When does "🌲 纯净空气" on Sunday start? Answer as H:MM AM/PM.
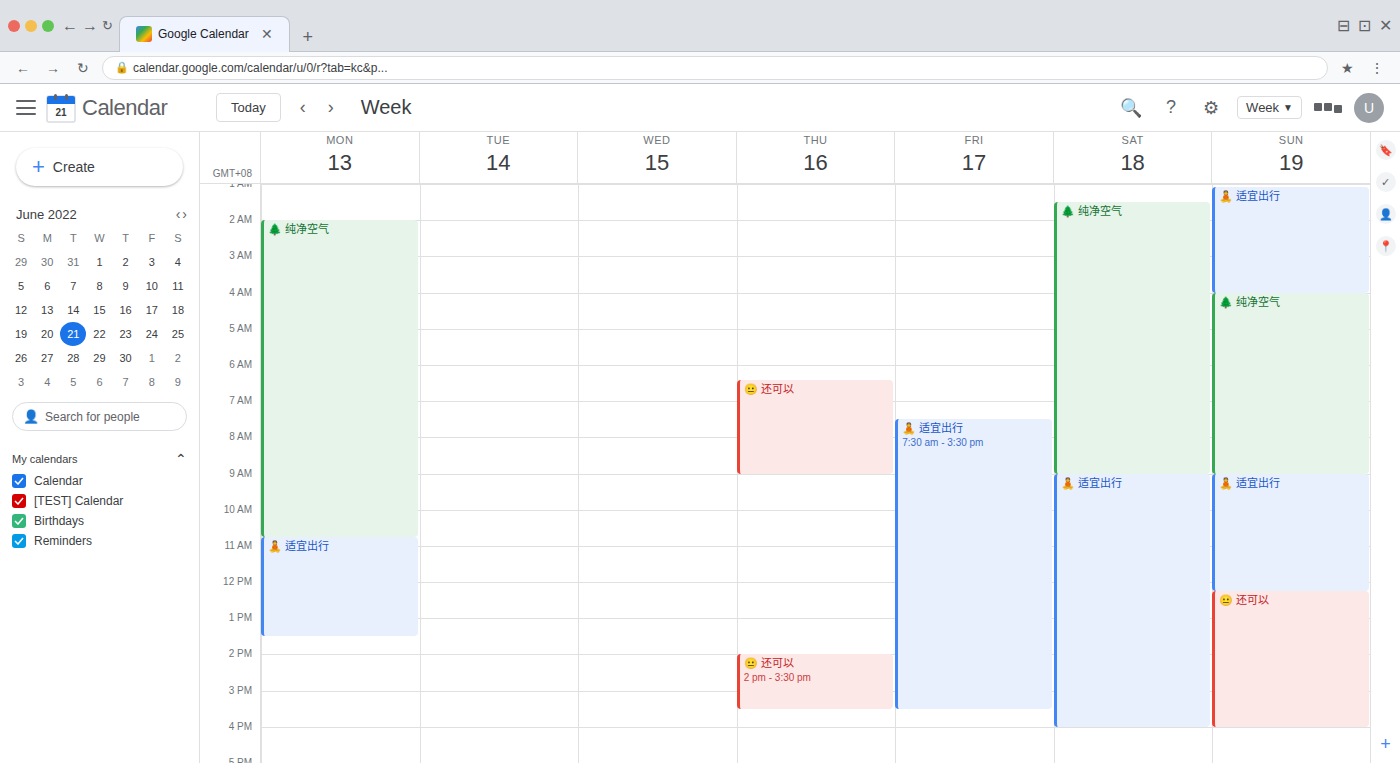
4:00 AM